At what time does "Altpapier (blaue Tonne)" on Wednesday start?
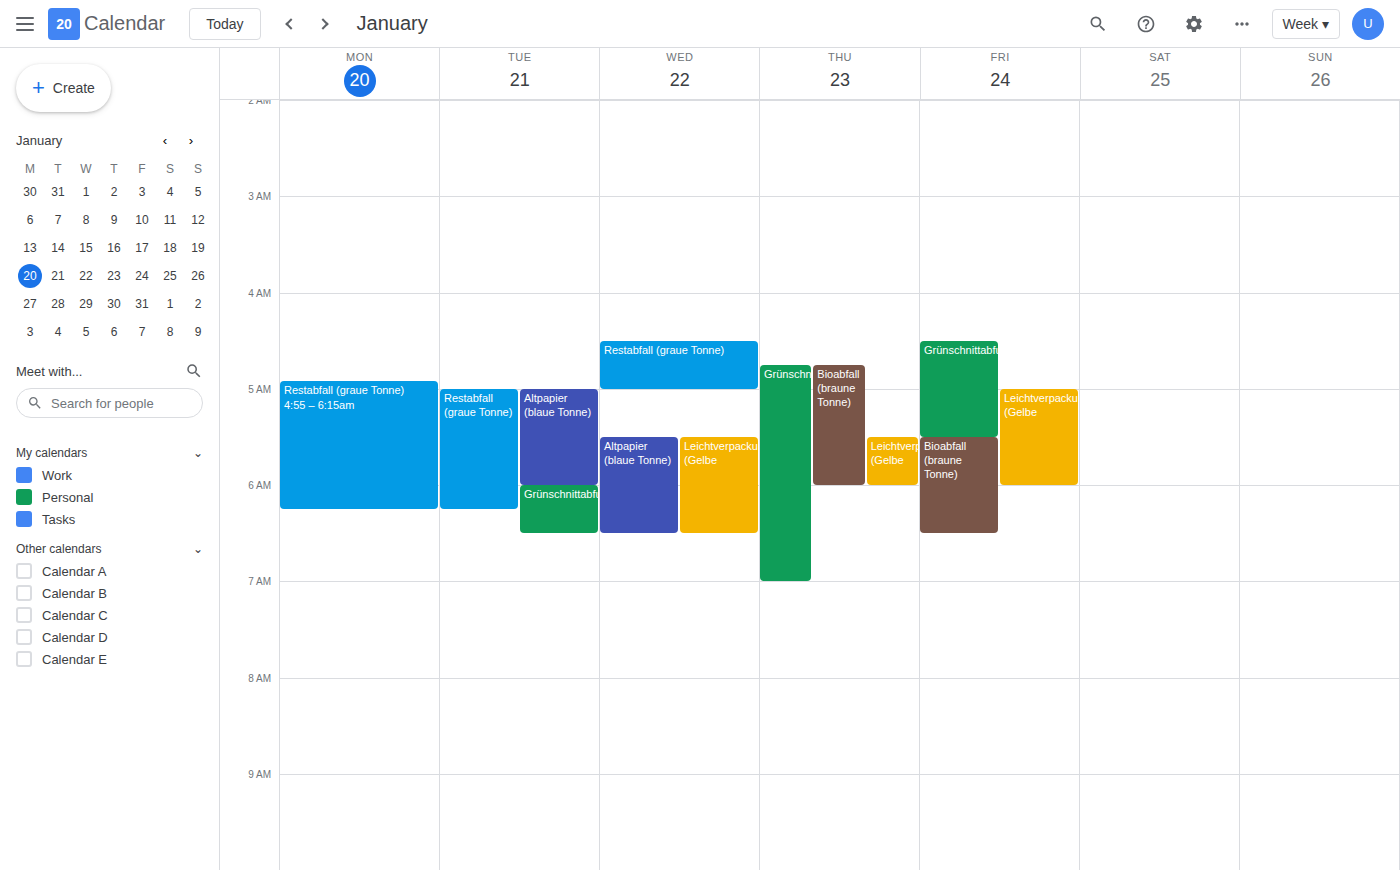
5:30 AM